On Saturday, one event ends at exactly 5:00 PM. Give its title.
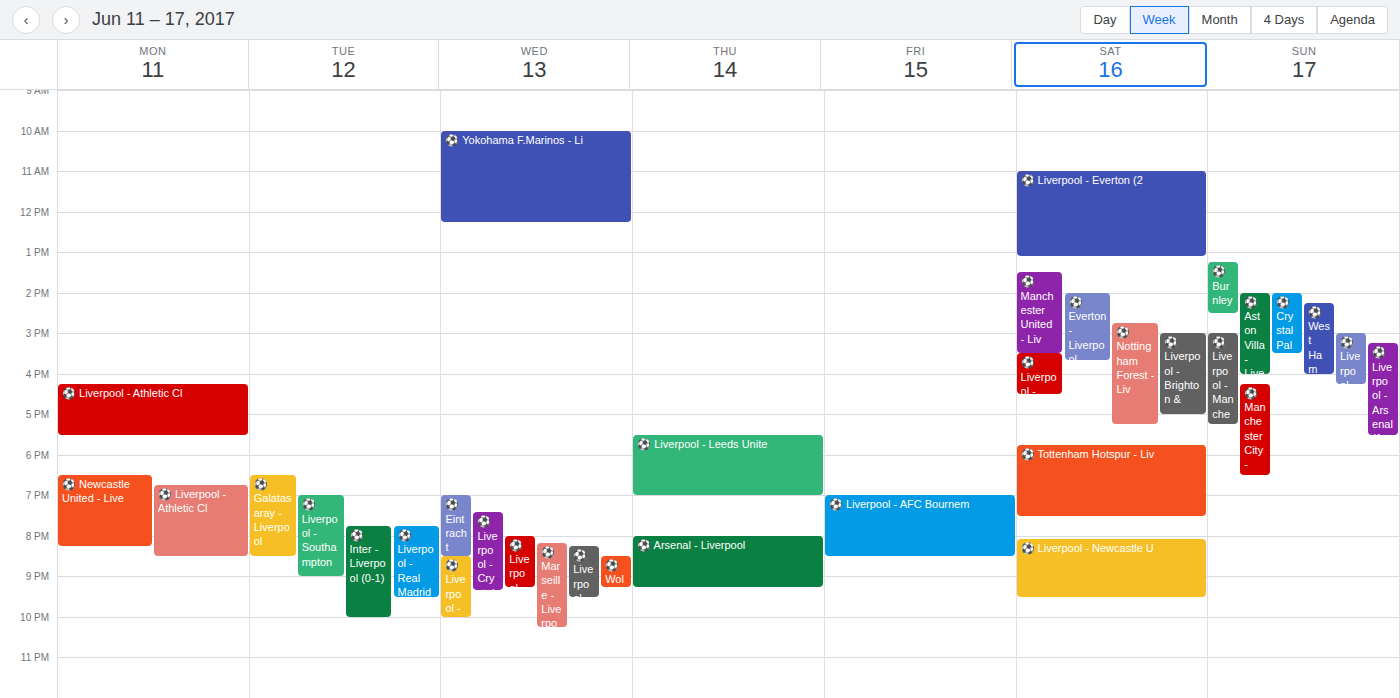
"⚽️ Liverpool - Brighton &"